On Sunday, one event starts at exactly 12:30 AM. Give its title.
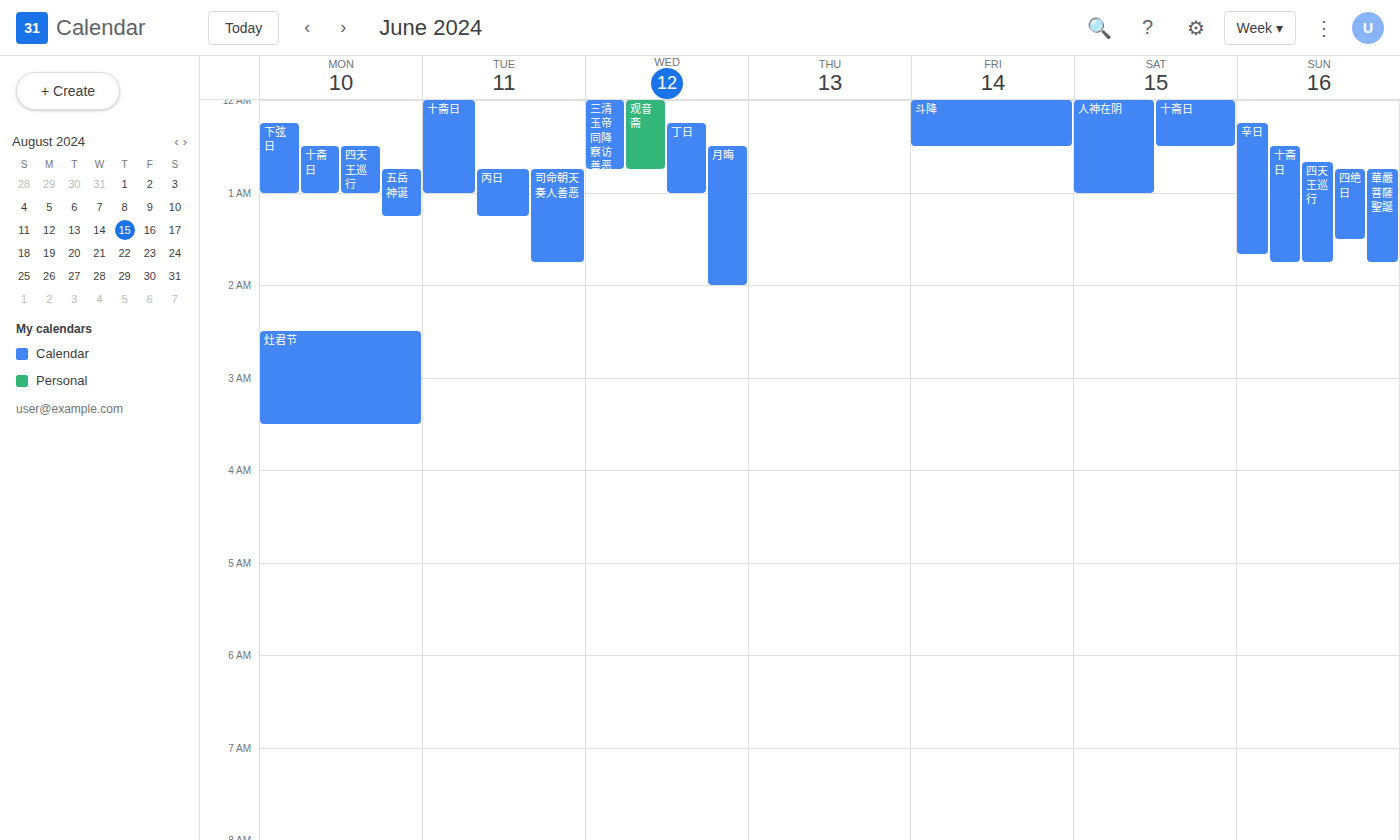
"十斋日"